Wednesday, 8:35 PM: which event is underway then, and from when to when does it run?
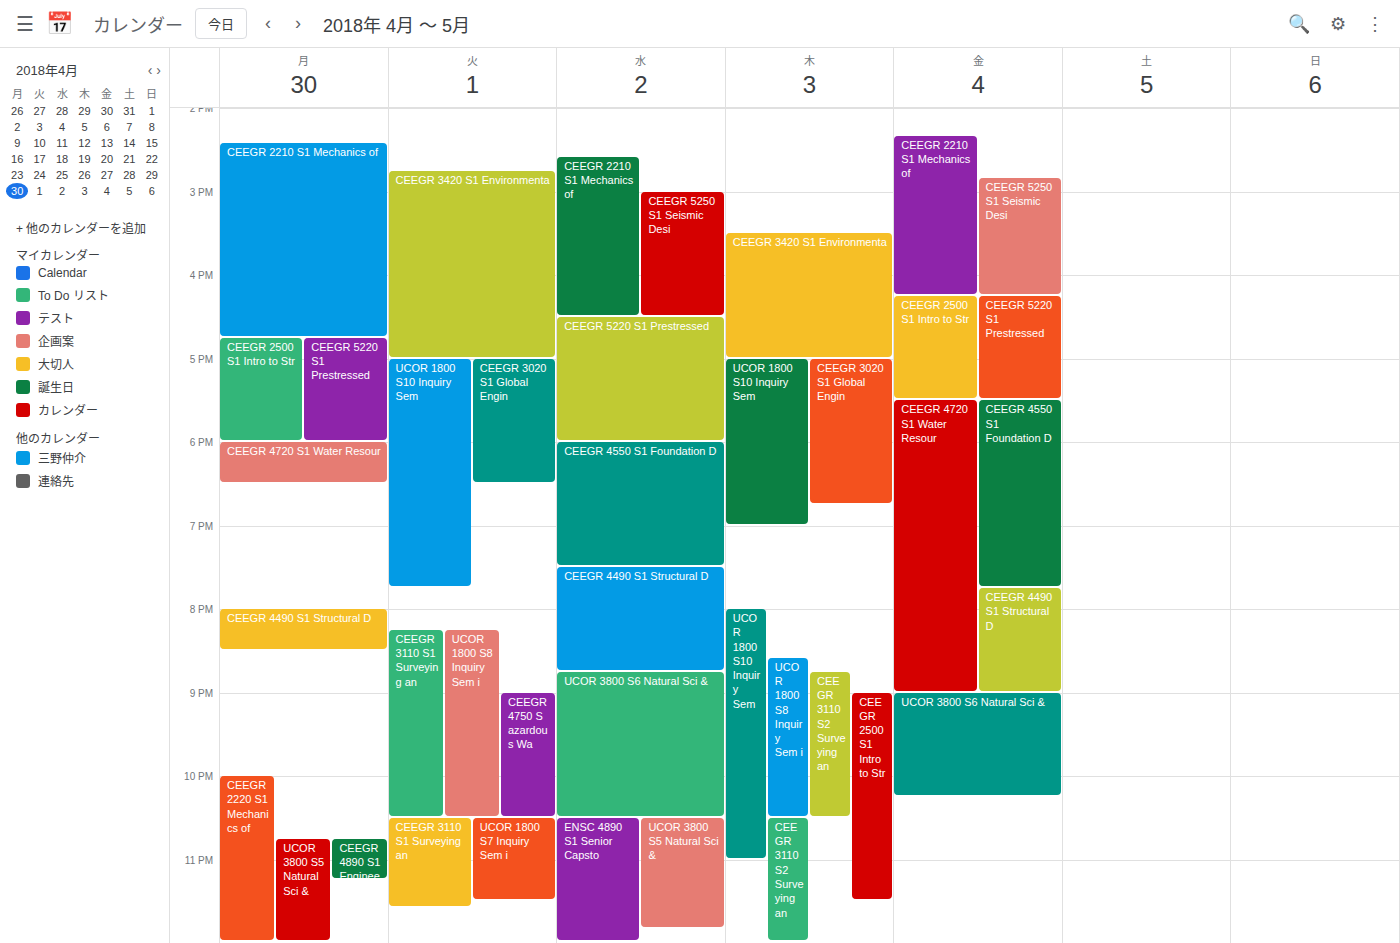
"CEEGR 4490 S1 Structural D", 7:30 PM to 8:45 PM